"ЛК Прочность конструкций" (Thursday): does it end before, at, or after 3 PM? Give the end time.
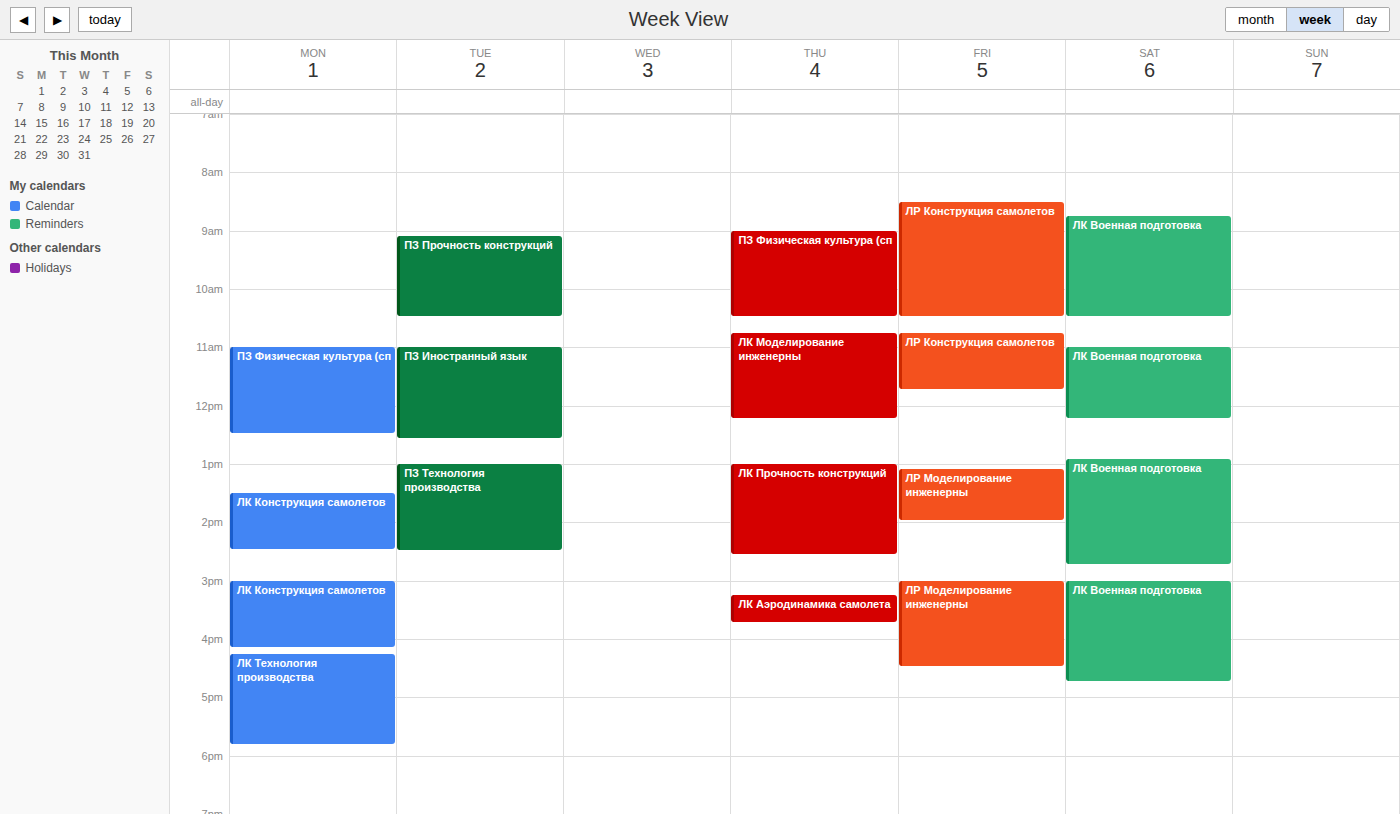
2:35 PM -- before 3 PM, 25 minutes above the 3 PM line.